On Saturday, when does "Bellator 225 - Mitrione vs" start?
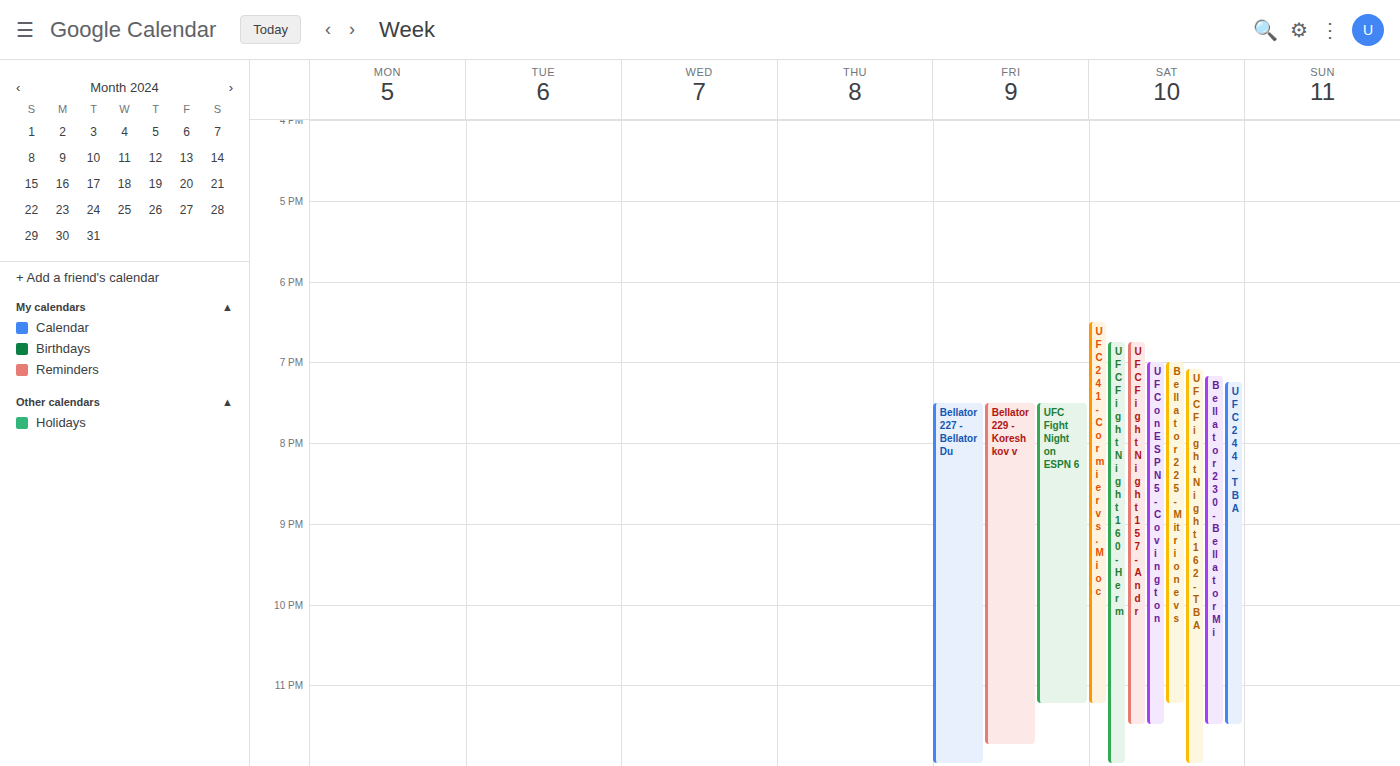
7:00 PM